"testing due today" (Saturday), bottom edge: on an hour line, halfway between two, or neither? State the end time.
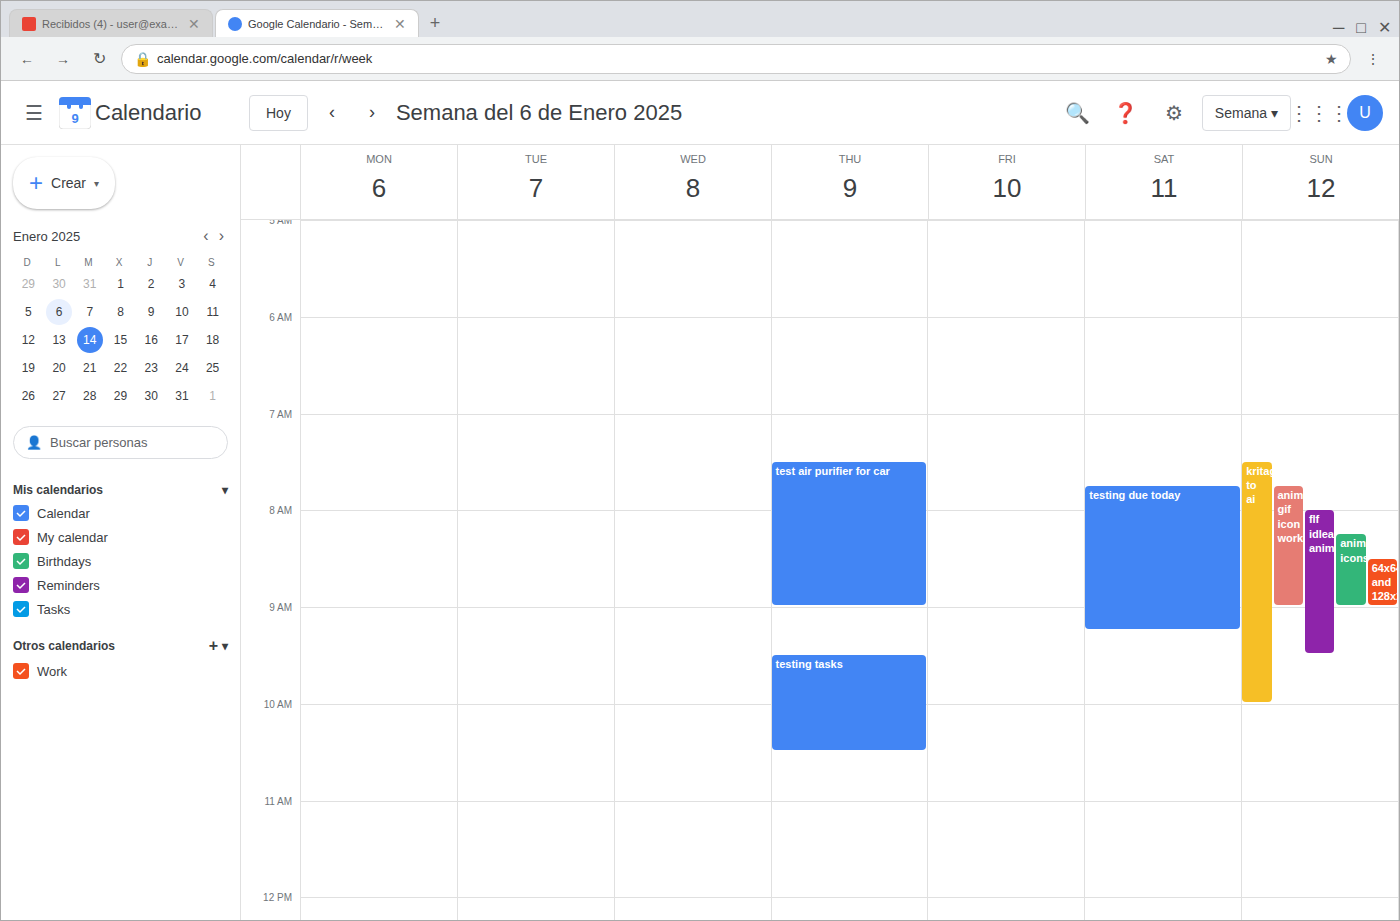
9:15 AM -- neither: a quarter of the way from the 9 AM line to the 10 AM line.